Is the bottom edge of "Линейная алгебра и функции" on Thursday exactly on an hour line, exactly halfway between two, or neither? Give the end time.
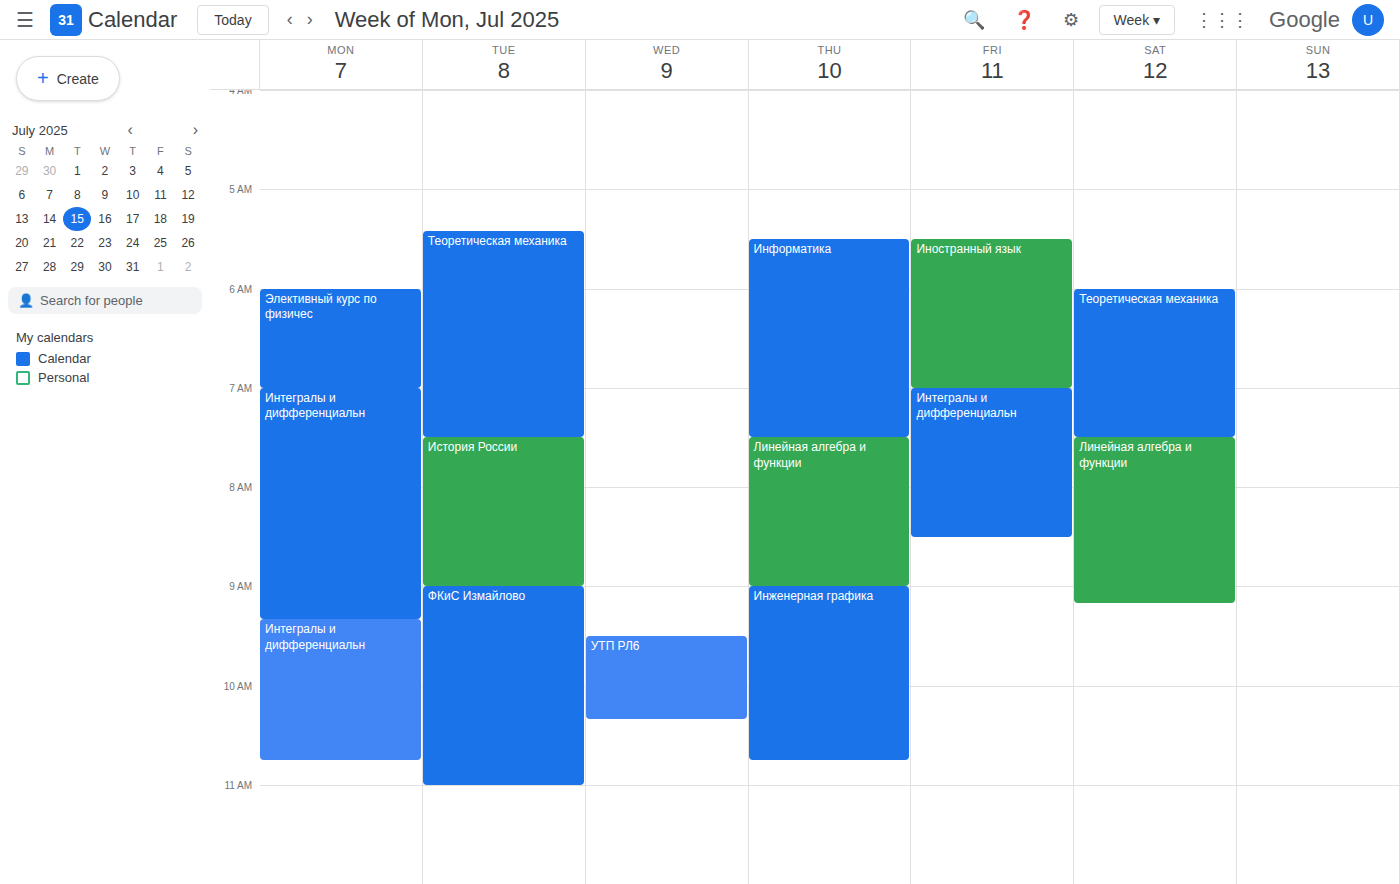
9:00 AM -- exactly on the 9 AM line.